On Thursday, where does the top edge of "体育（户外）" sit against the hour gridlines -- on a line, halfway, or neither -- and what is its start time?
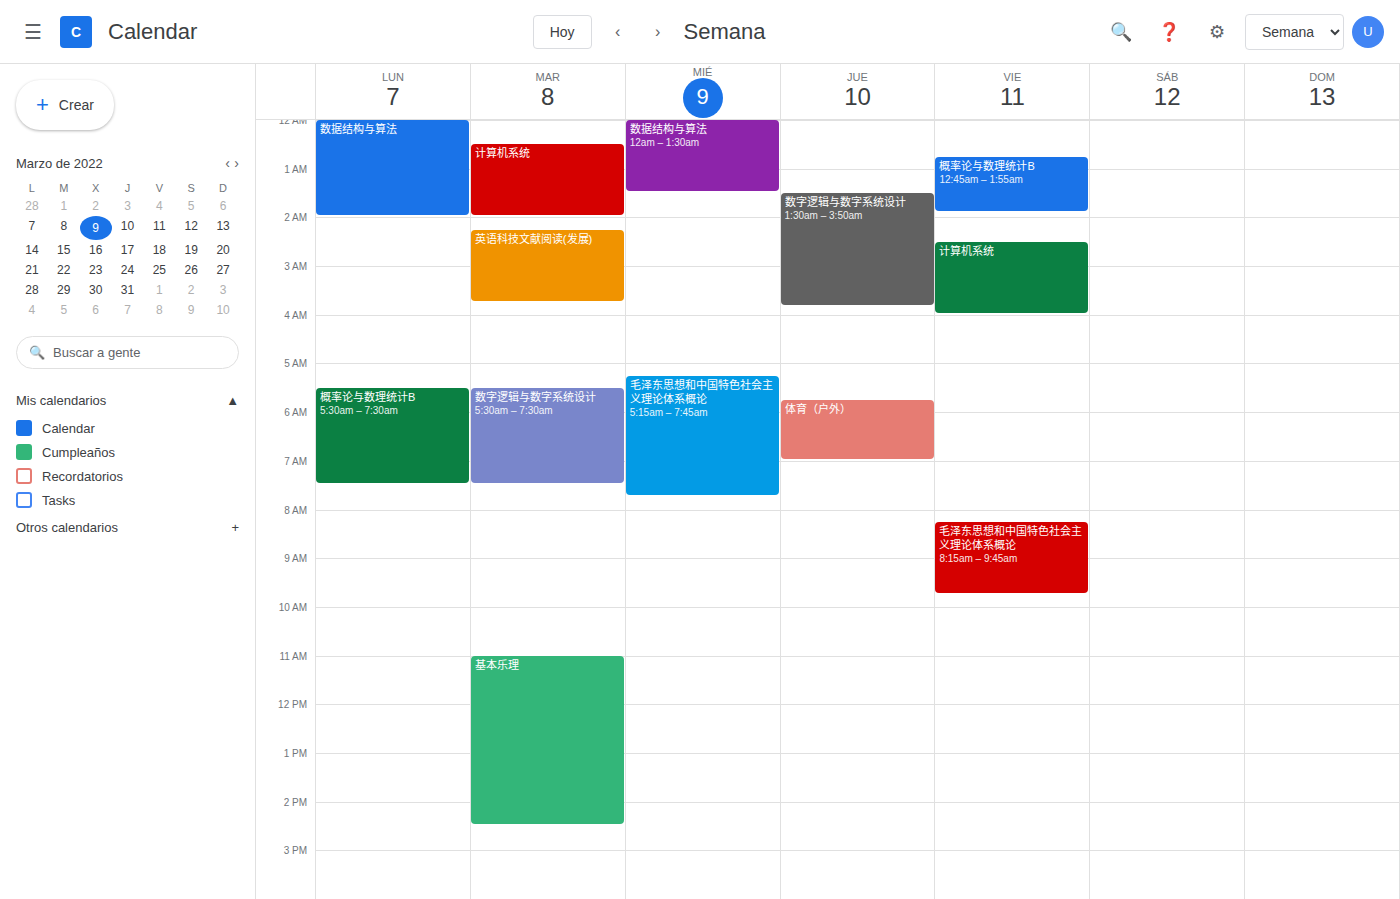
5:45 AM -- neither: three quarters of the way from the 5 AM line to the 6 AM line.